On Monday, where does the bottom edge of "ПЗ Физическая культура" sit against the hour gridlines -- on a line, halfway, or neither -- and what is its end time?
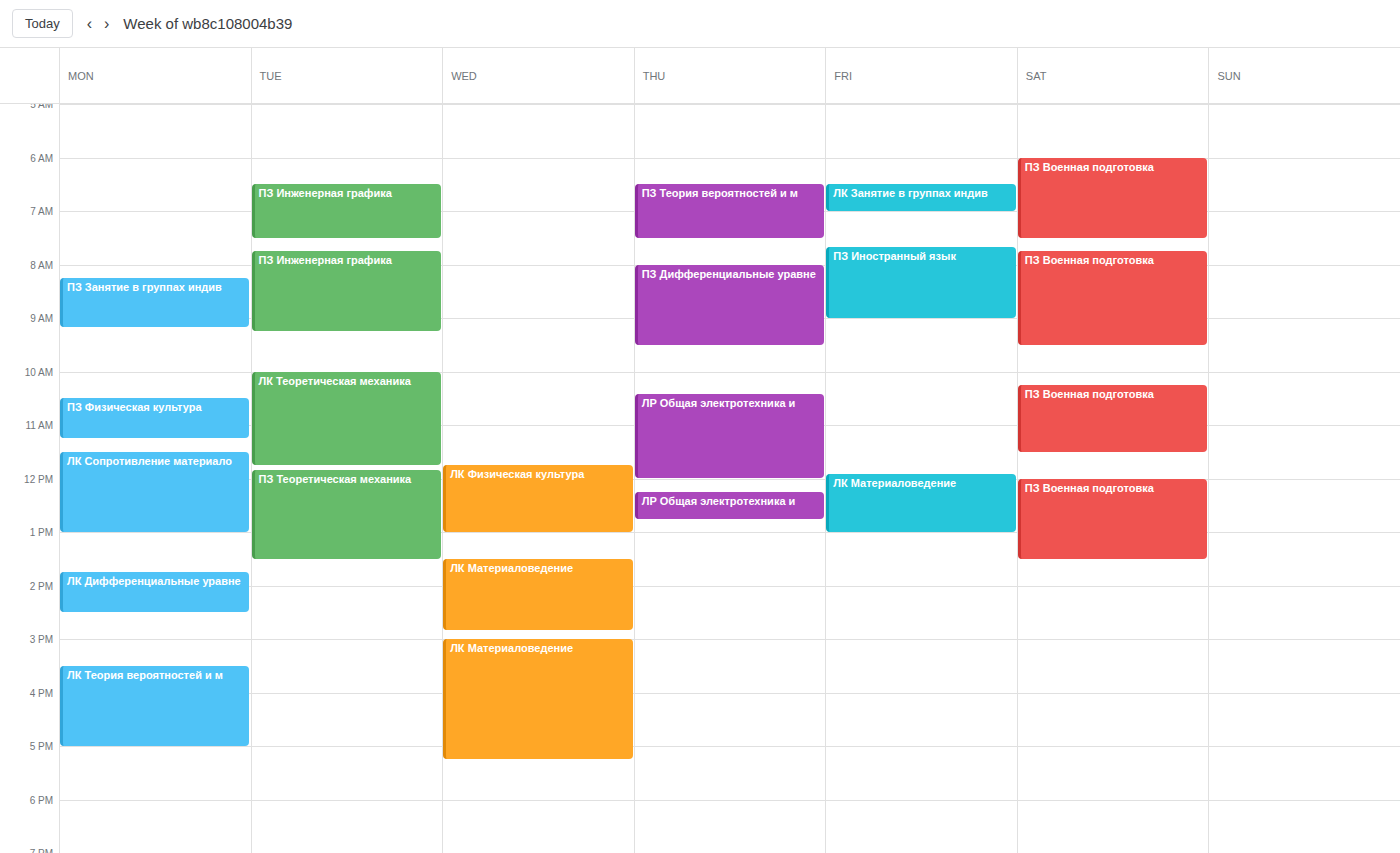
11:15 AM -- neither: a quarter of the way from the 11 AM line to the 12 PM line.